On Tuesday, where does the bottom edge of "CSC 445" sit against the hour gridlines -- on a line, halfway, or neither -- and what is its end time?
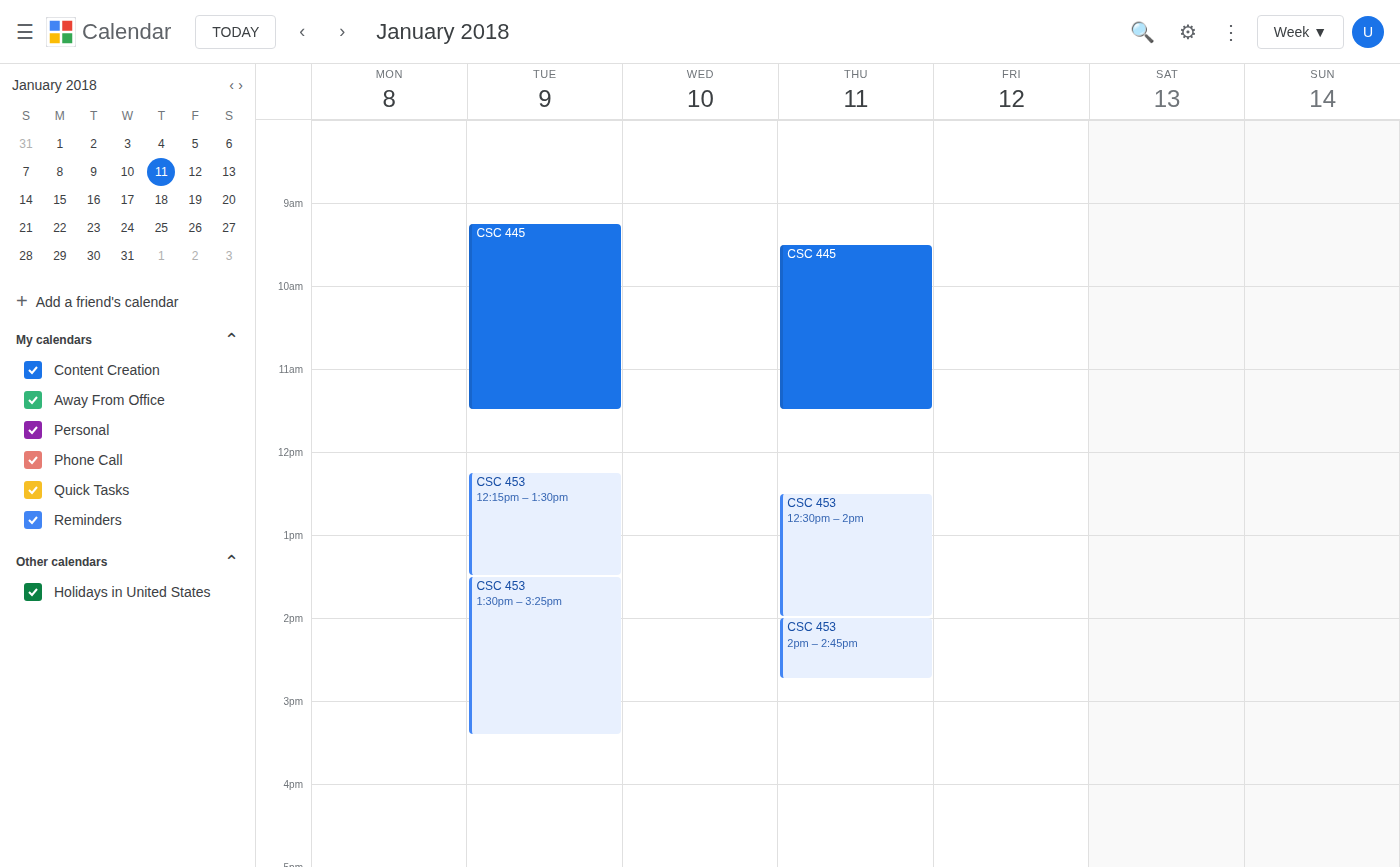
11:30 AM -- halfway between the 11 AM and 12 PM lines.